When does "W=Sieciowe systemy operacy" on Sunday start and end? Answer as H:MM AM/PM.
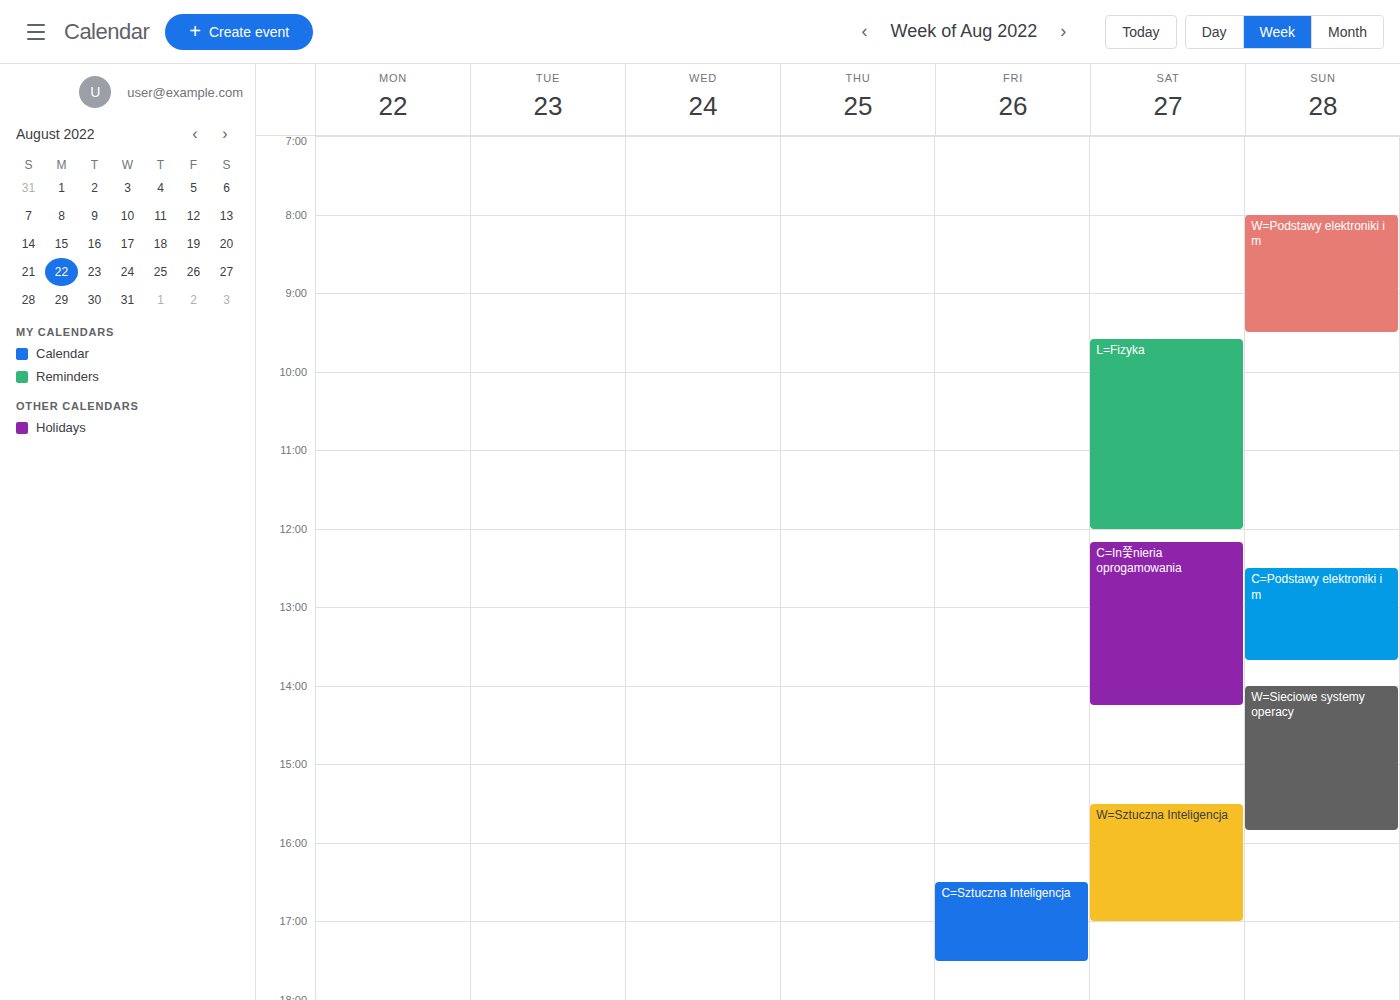
2:00 PM to 3:50 PM